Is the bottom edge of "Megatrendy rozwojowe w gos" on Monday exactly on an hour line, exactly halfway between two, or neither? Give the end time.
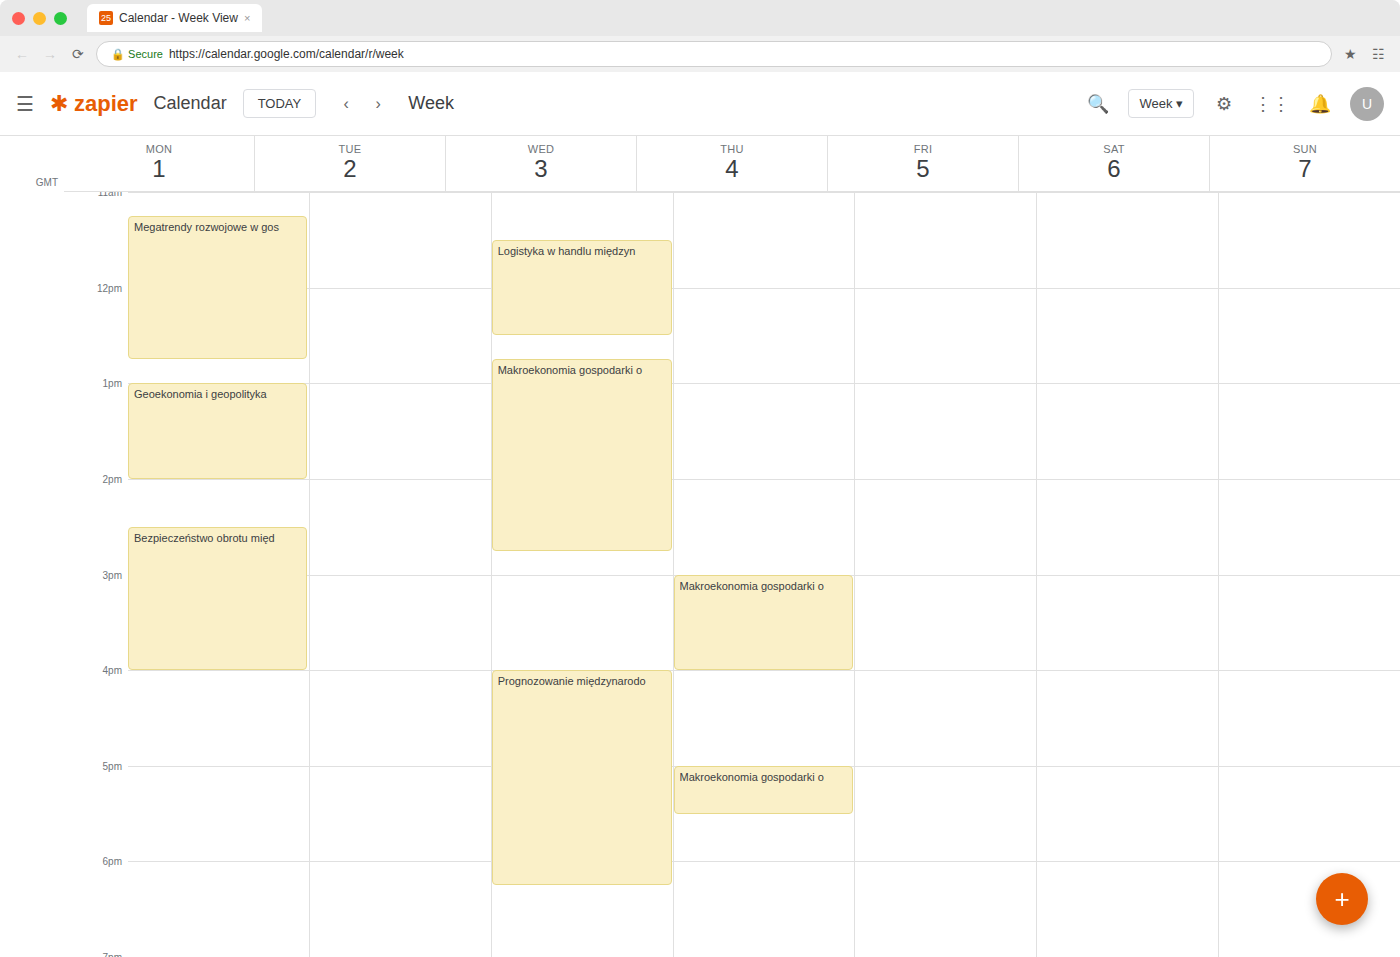
12:45 PM -- neither: three quarters of the way from the 12 PM line to the 1 PM line.